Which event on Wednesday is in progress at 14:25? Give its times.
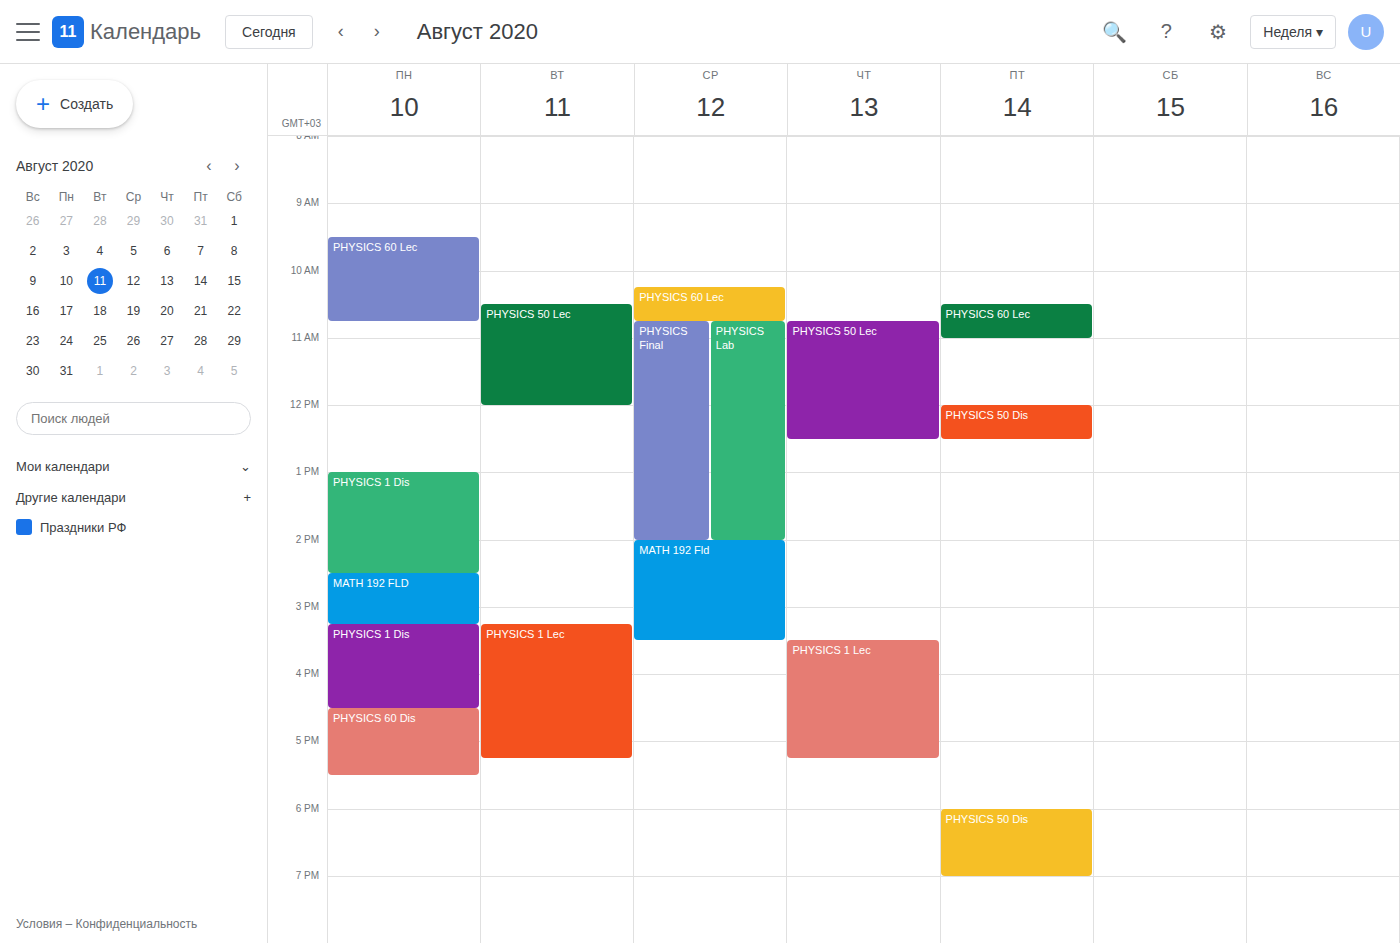
"MATH 192 Fld", 14:00 to 15:30